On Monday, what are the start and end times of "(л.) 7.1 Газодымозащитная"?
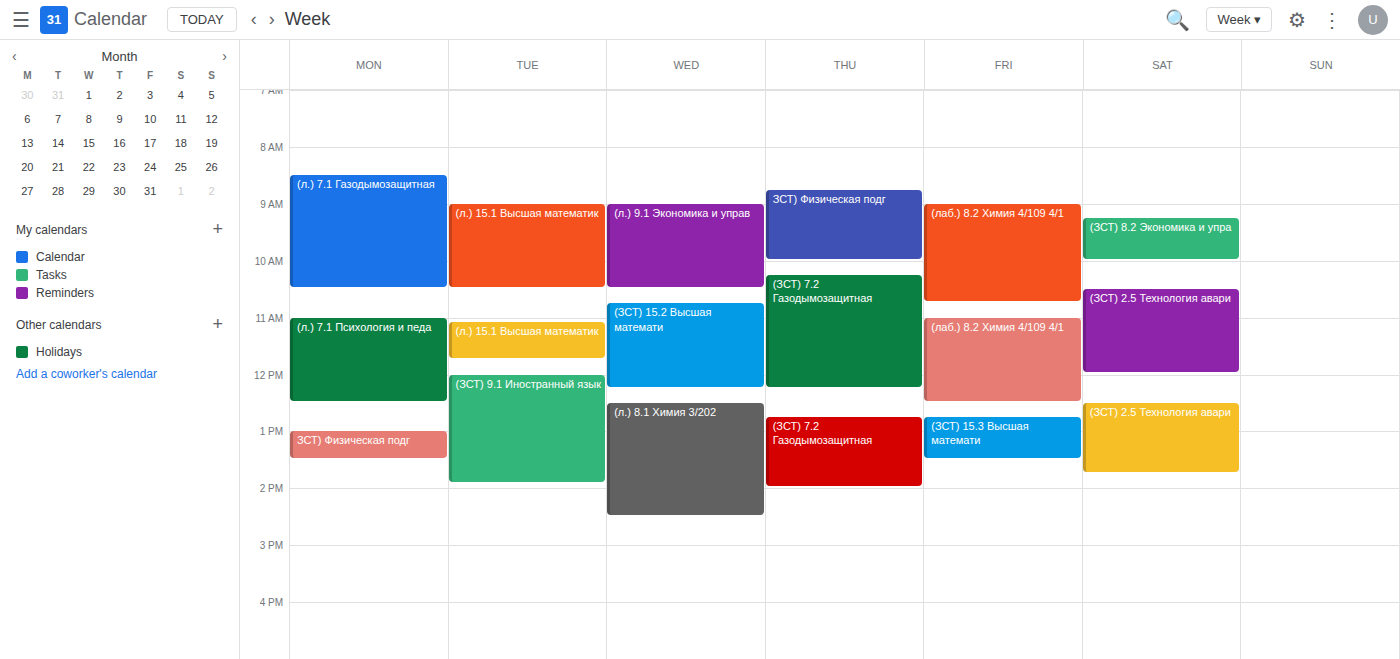
8:30 AM to 10:30 AM